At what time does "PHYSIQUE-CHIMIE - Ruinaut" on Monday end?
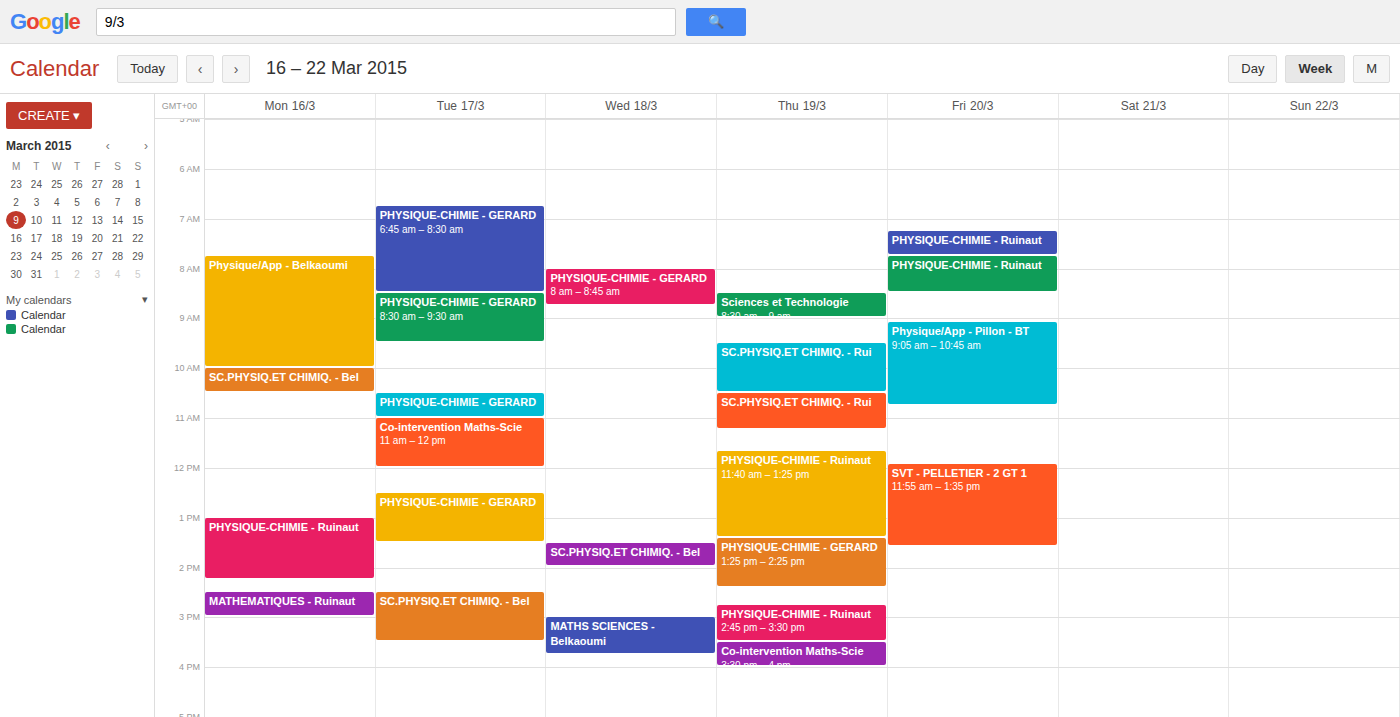
2:15 PM